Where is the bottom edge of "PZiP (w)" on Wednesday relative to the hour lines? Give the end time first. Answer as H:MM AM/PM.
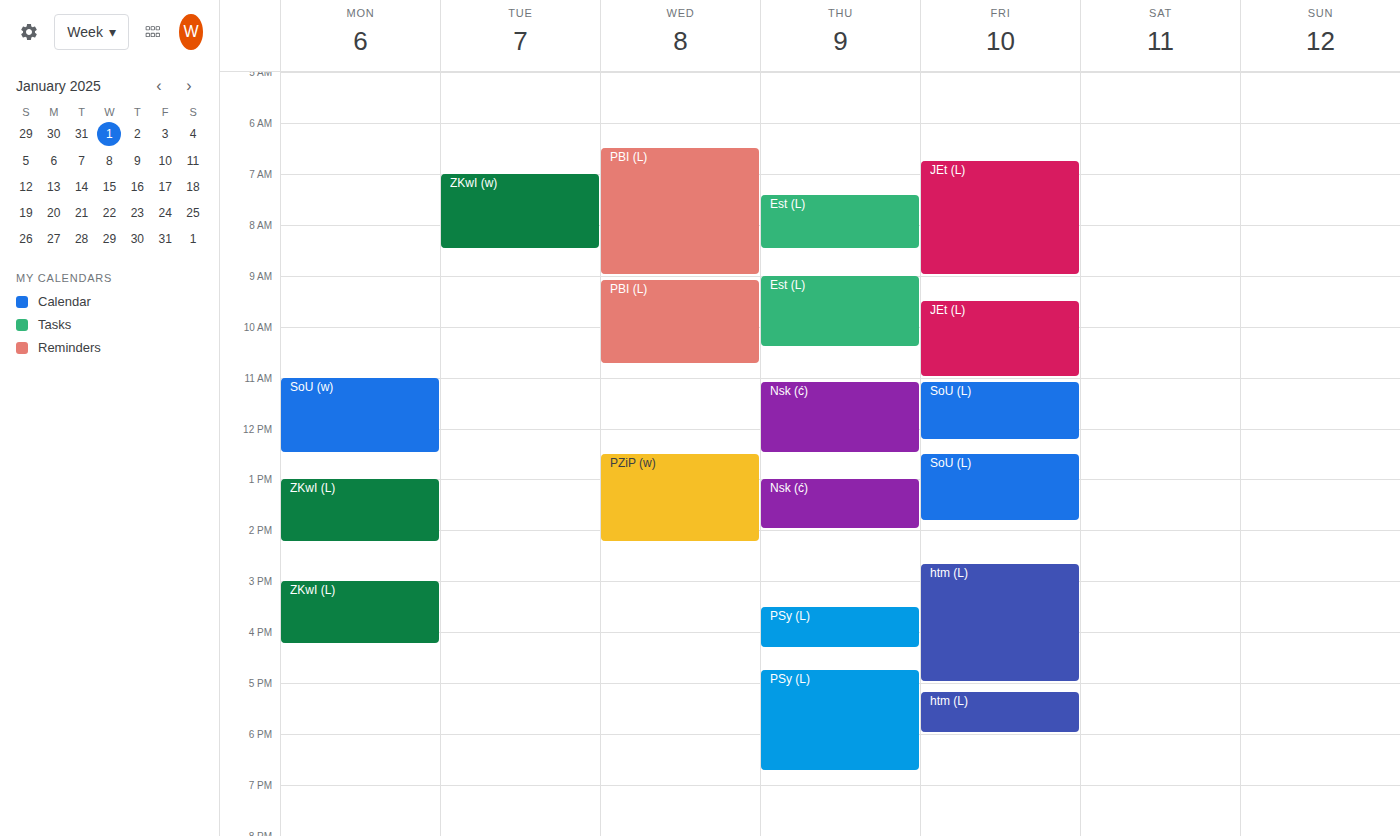
2:15 PM -- neither: a quarter of the way from the 2 PM line to the 3 PM line.